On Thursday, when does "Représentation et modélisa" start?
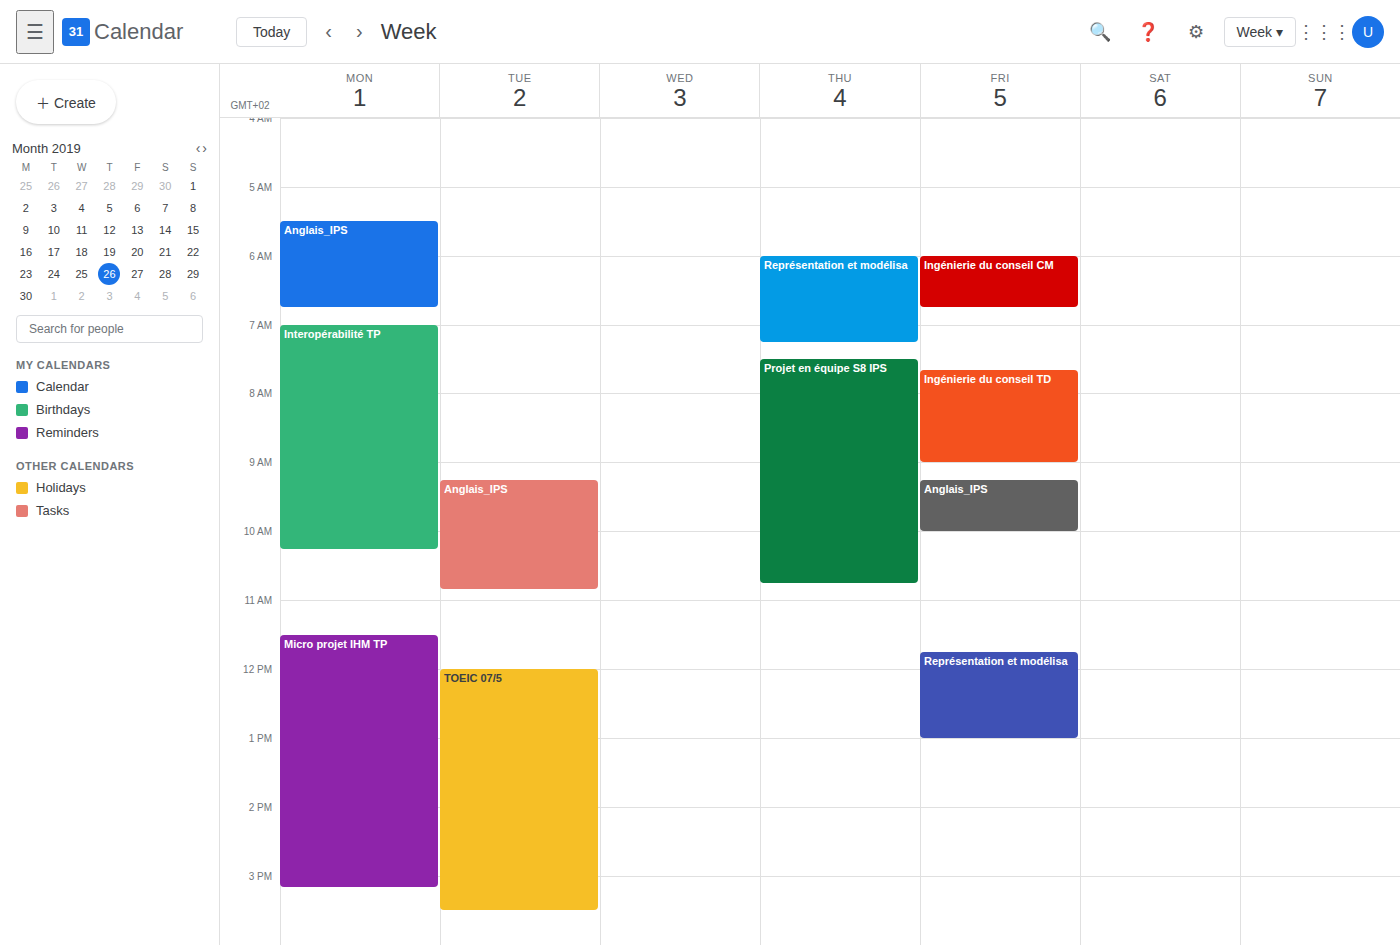
06:00